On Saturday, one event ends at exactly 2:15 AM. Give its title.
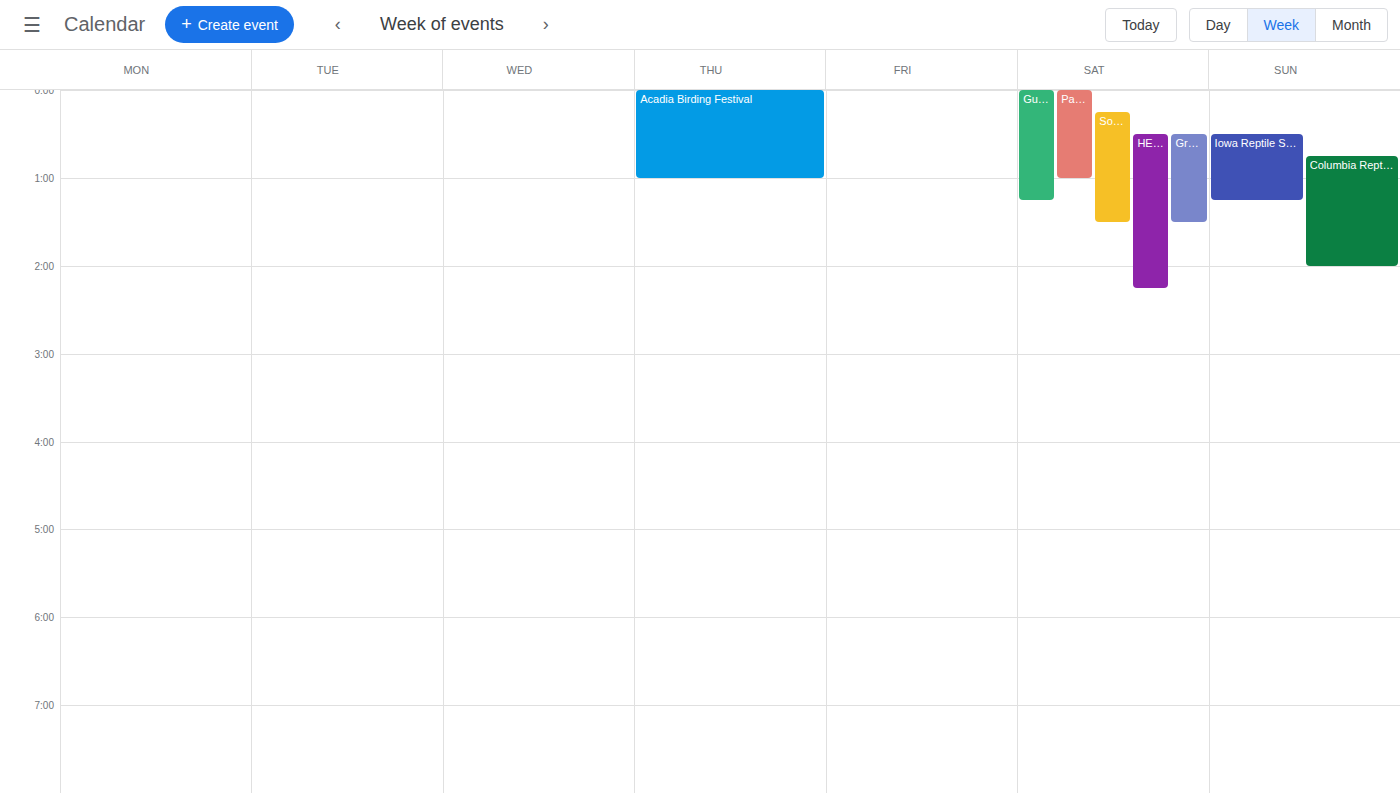
"HERPS Exotic Reptile & Pet"